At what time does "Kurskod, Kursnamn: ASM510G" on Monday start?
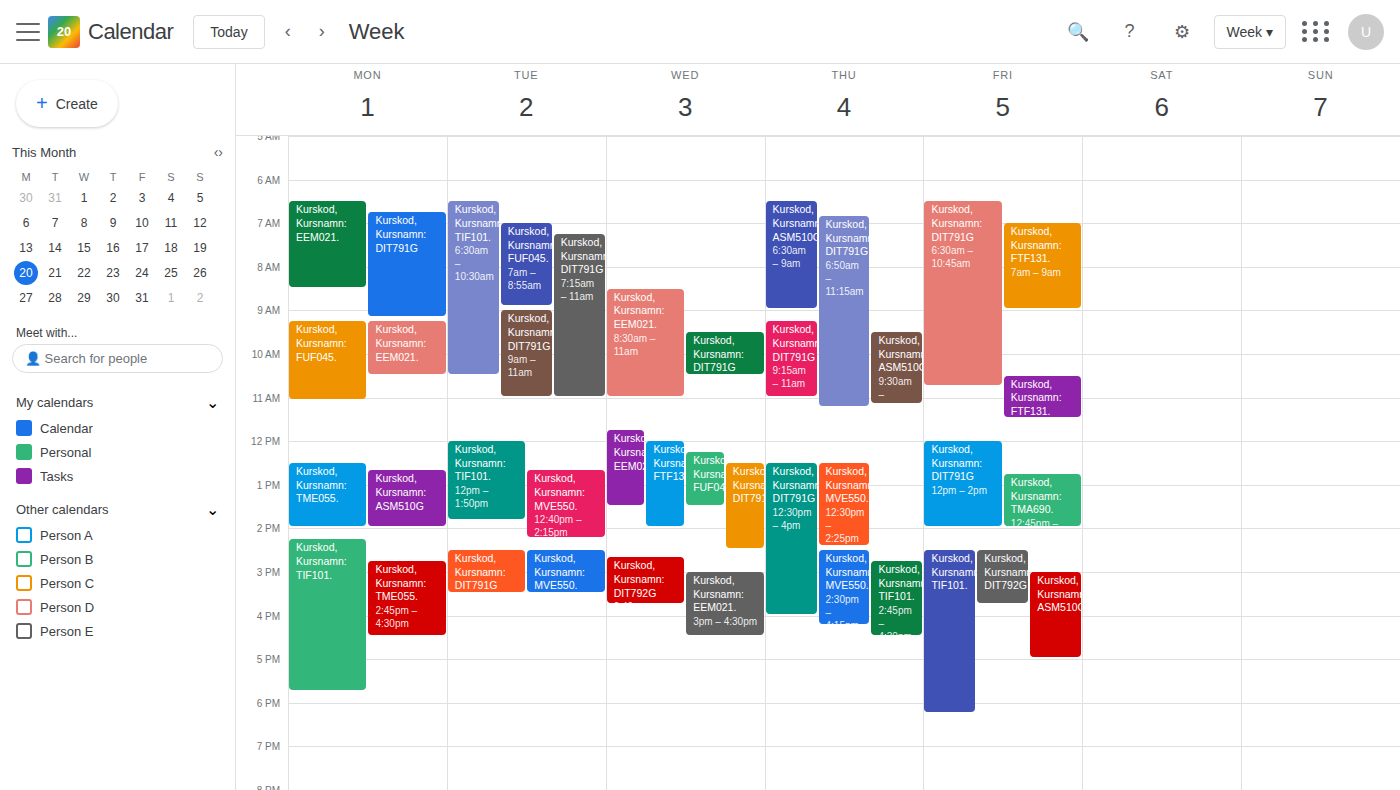
12:40 PM